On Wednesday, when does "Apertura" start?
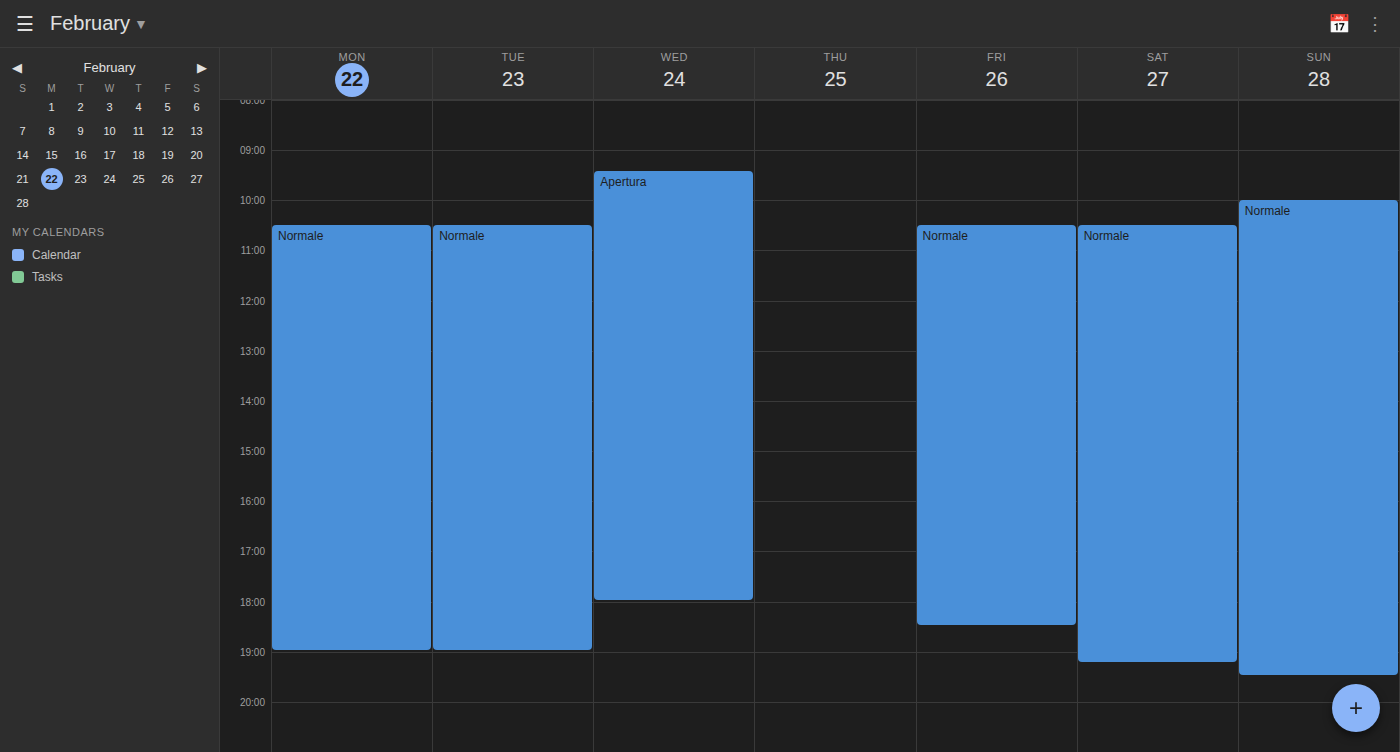
9:25 AM